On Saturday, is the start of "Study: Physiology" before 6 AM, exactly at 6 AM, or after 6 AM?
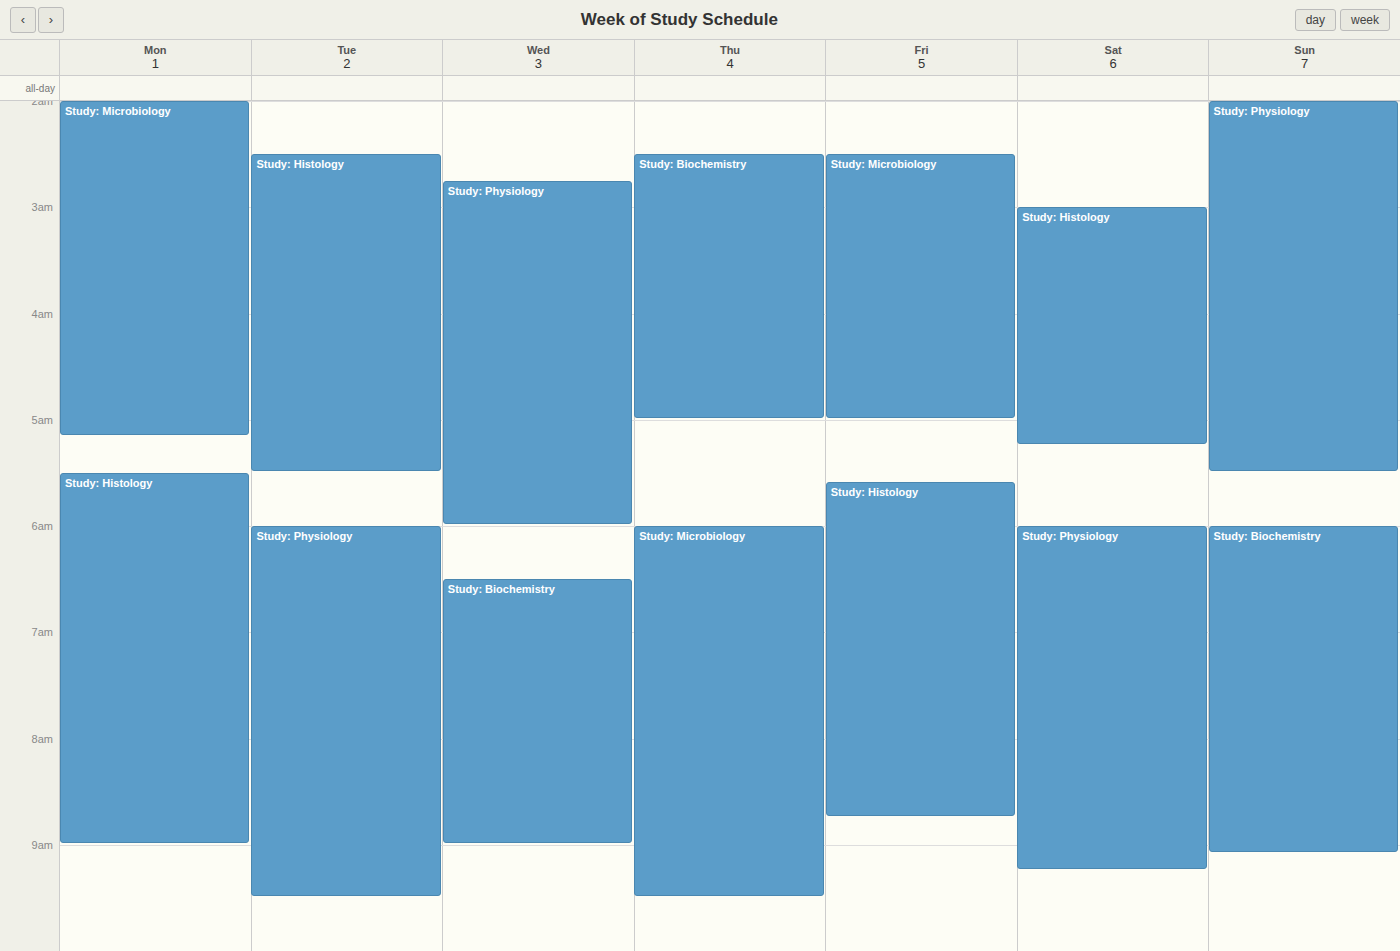
6:00 AM -- exactly at 6 AM, on the 6 AM line.